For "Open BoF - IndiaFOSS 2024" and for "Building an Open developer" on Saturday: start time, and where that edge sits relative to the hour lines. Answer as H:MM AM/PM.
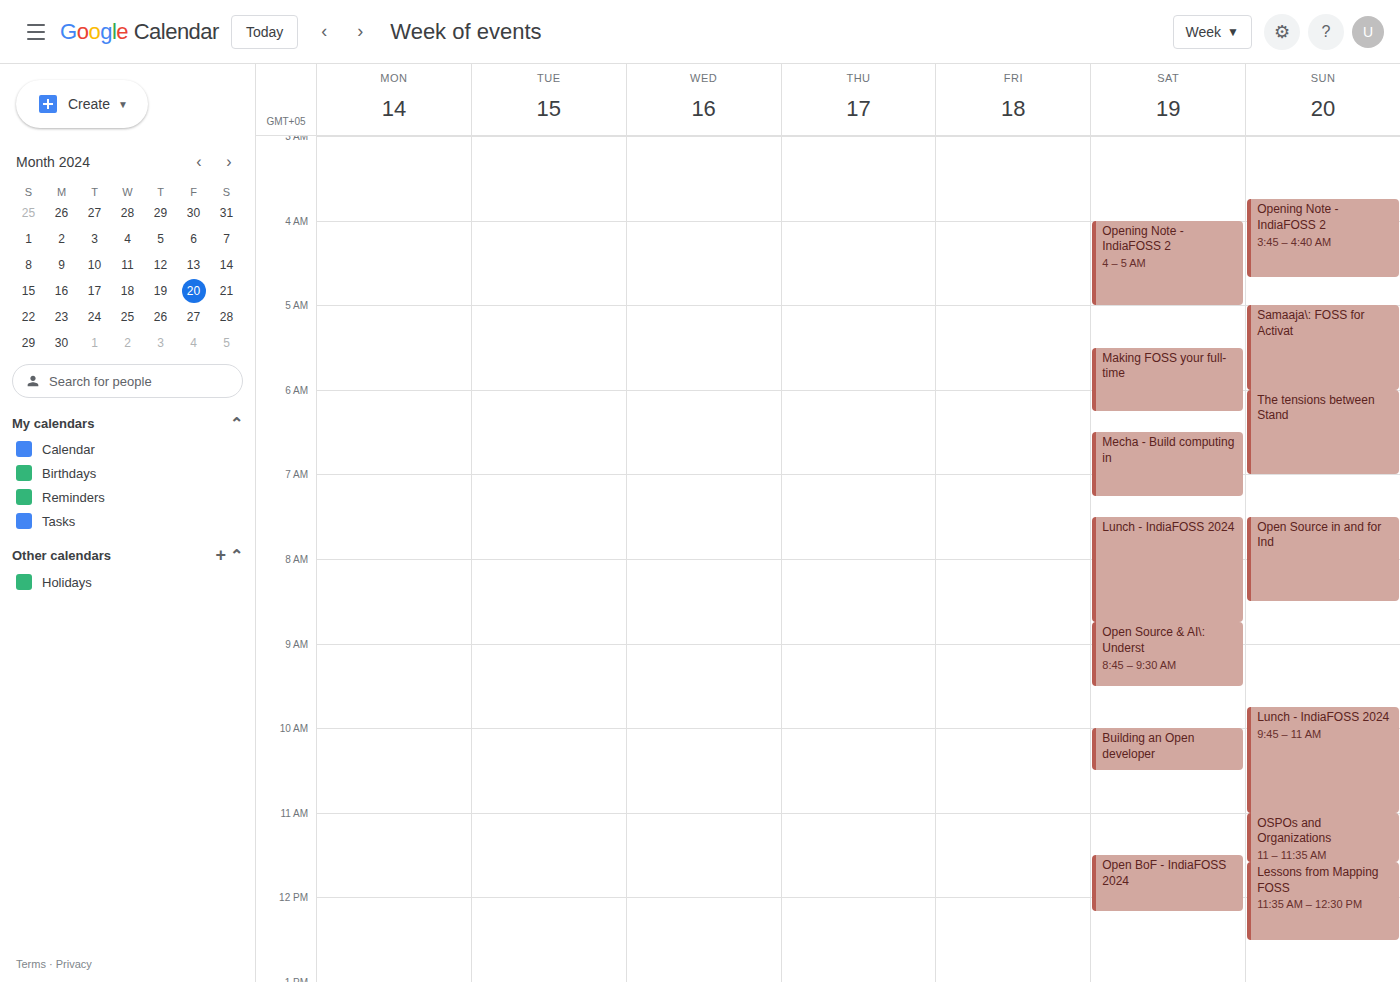
"Open BoF - IndiaFOSS 2024": 11:30 AM, halfway between the 11 AM and 12 PM lines. "Building an Open developer": 10:00 AM, exactly on the 10 AM line.